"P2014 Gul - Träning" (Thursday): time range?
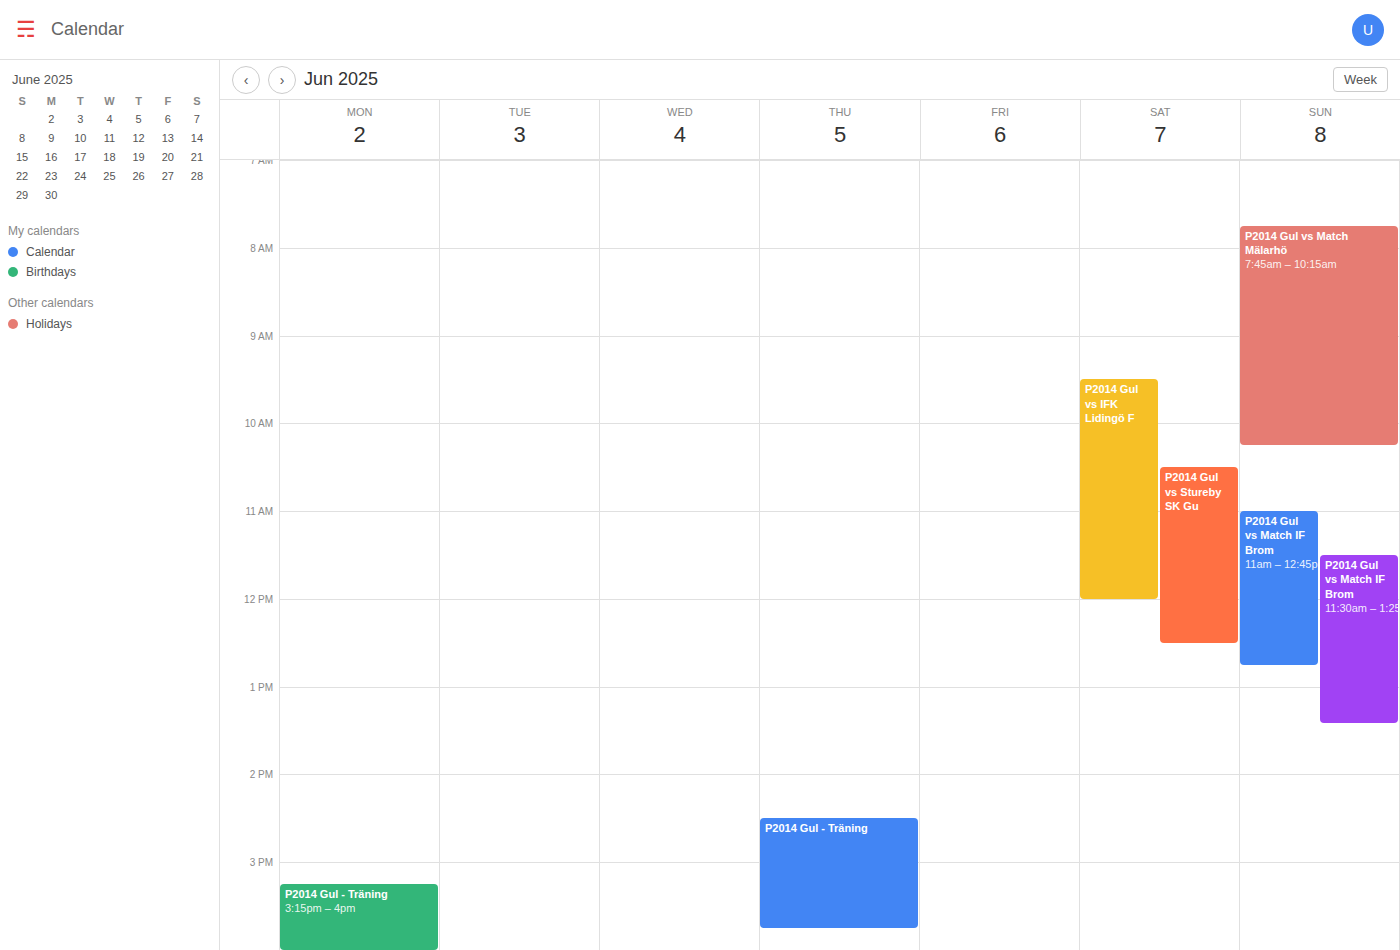
14:30 to 15:45